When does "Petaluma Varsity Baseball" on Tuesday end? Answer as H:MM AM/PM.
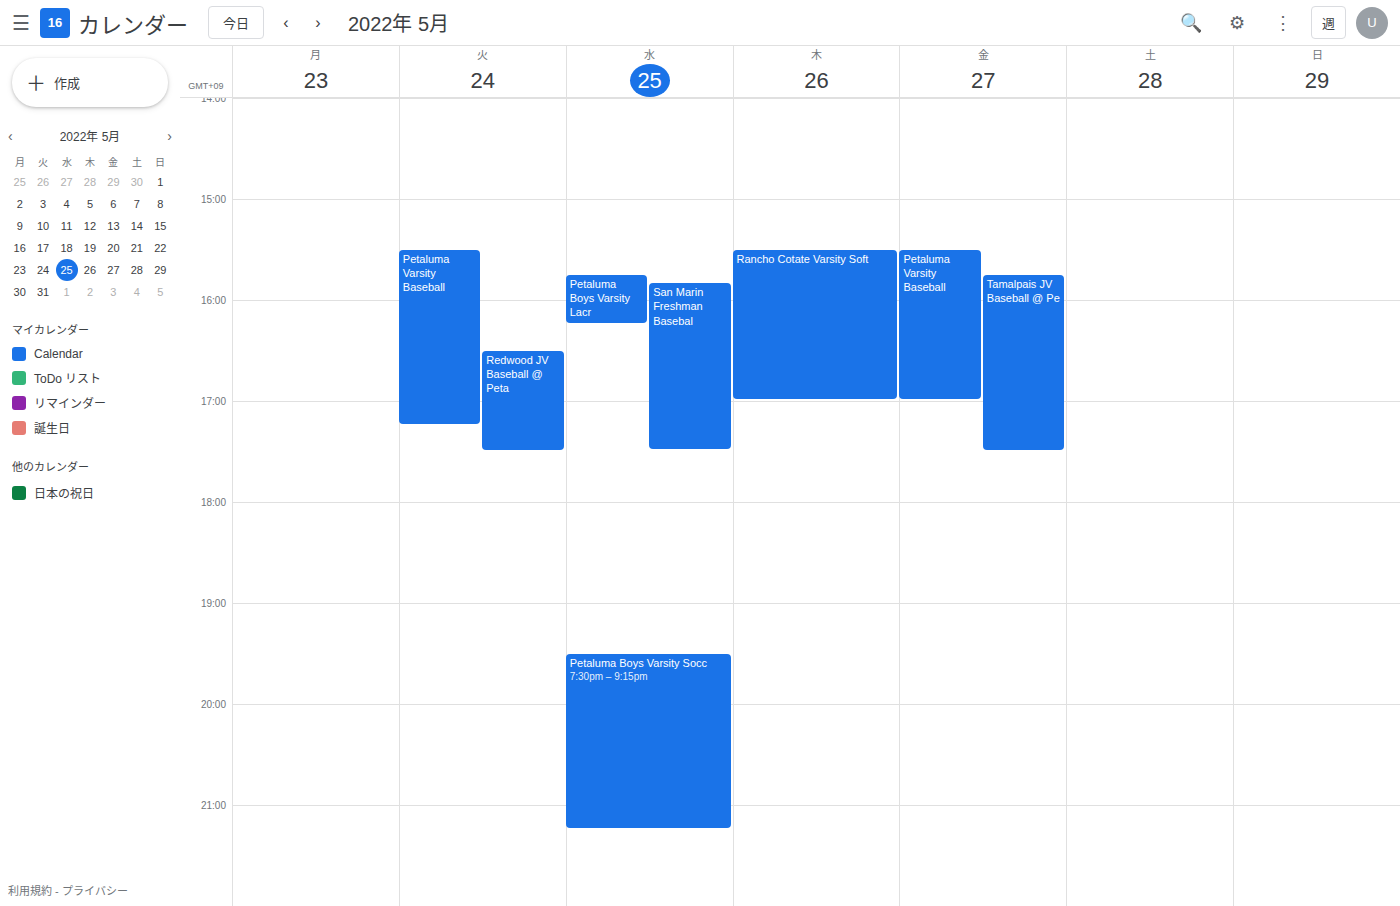
5:15 PM